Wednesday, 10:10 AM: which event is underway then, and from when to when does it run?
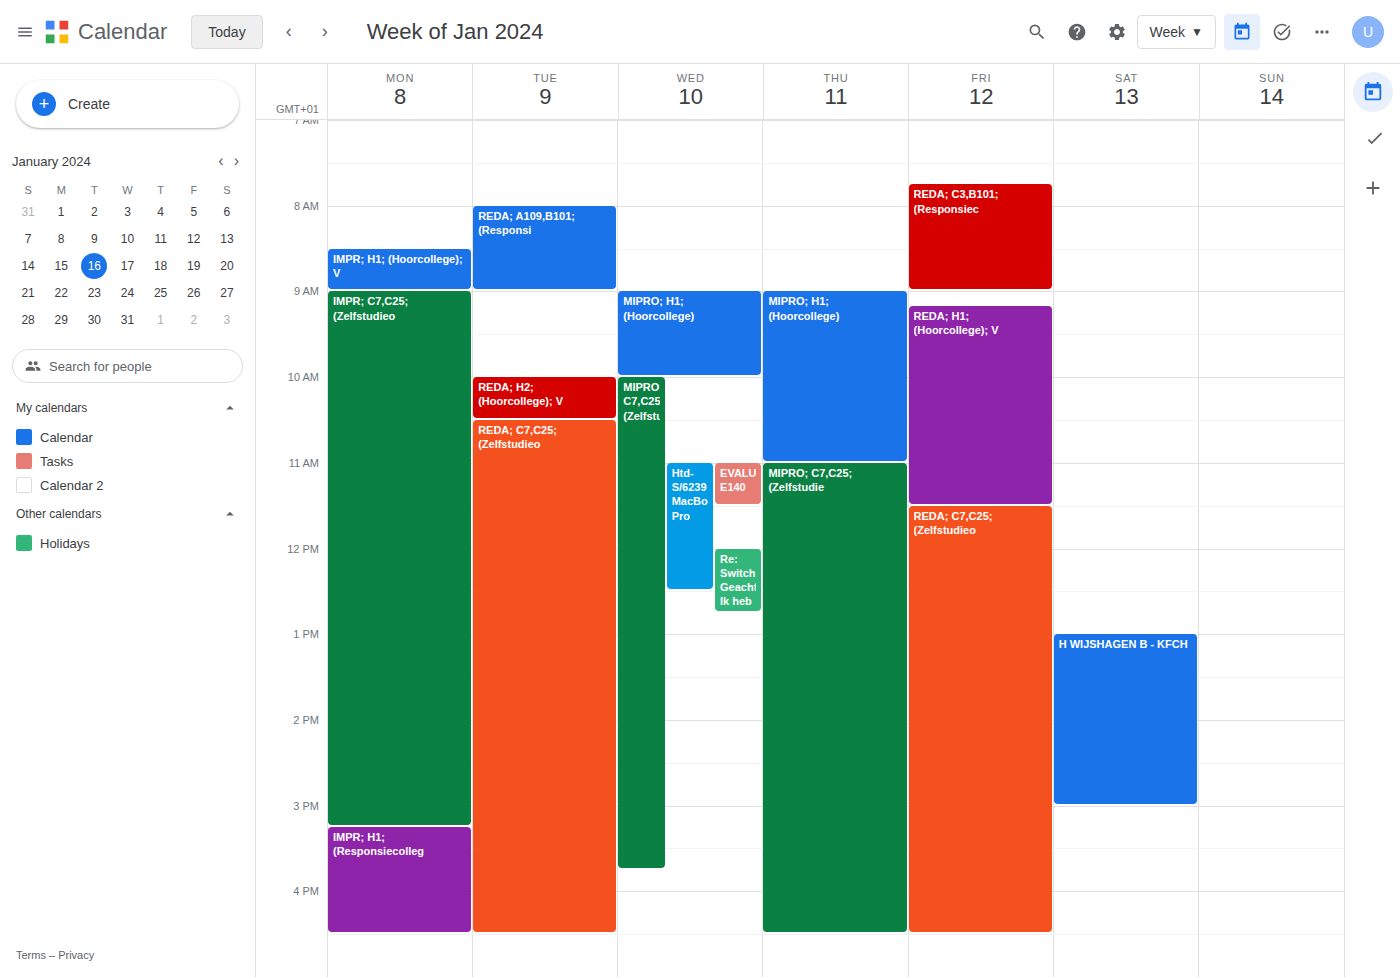
"MIPRO; C7,C25; (Zelfstudie", 10:00 AM to 3:45 PM